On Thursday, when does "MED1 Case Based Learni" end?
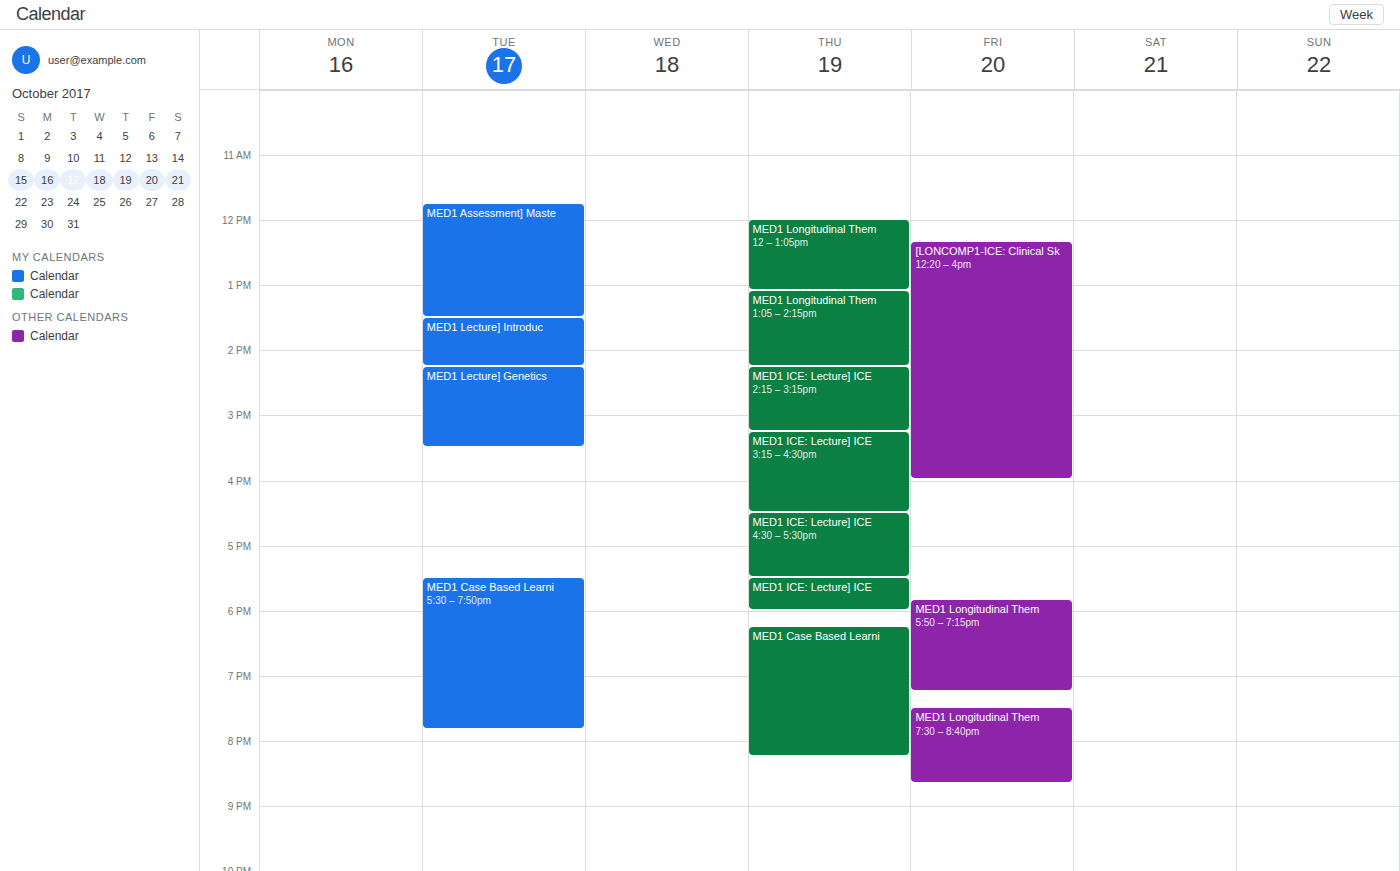
8:15 PM